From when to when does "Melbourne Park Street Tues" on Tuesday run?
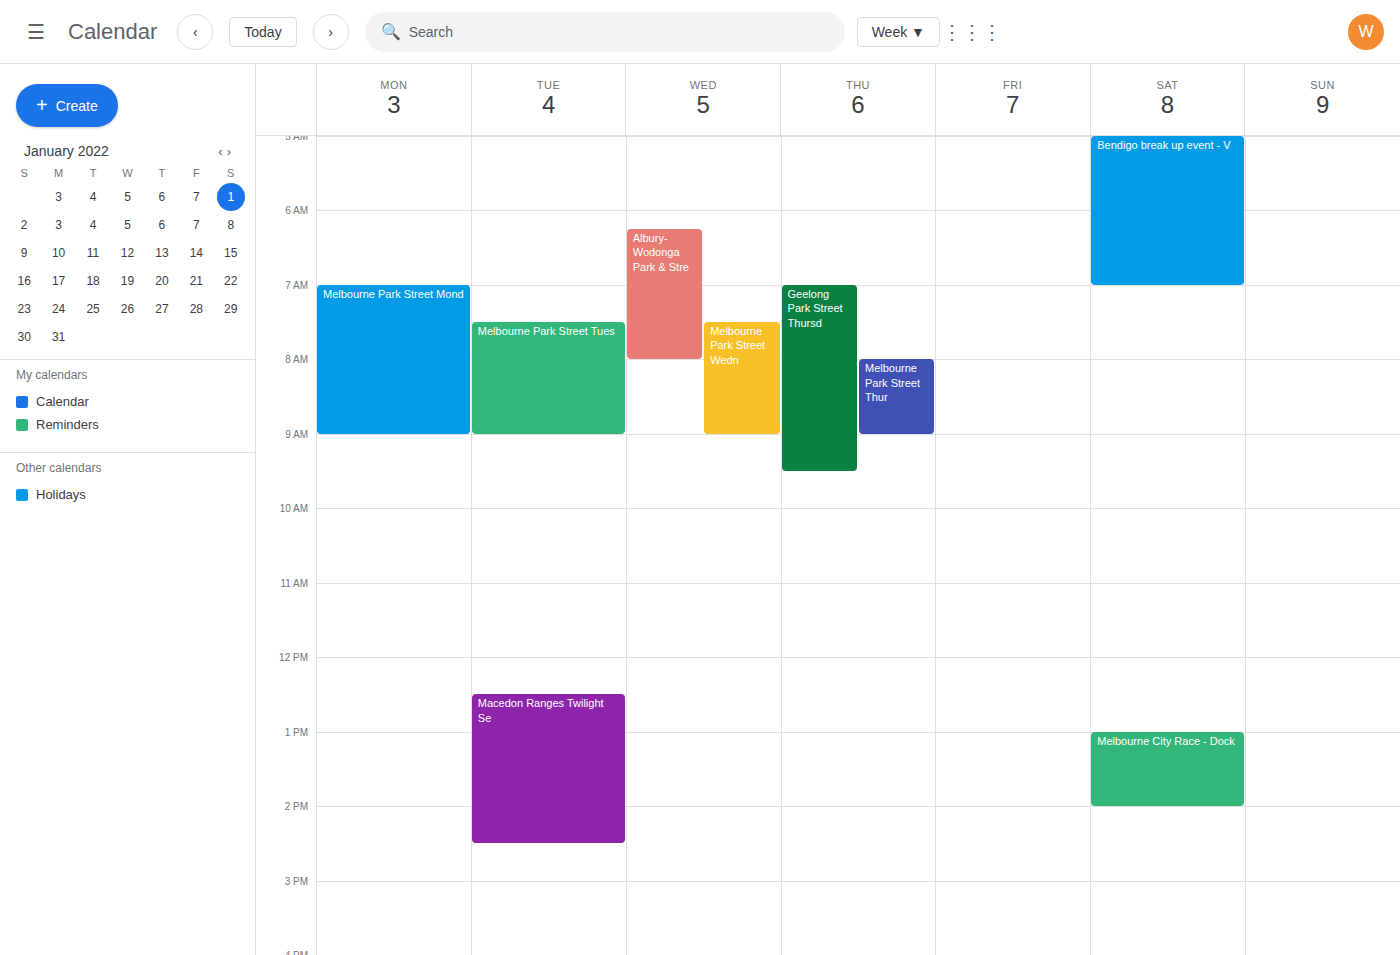
7:30 AM to 9:00 AM